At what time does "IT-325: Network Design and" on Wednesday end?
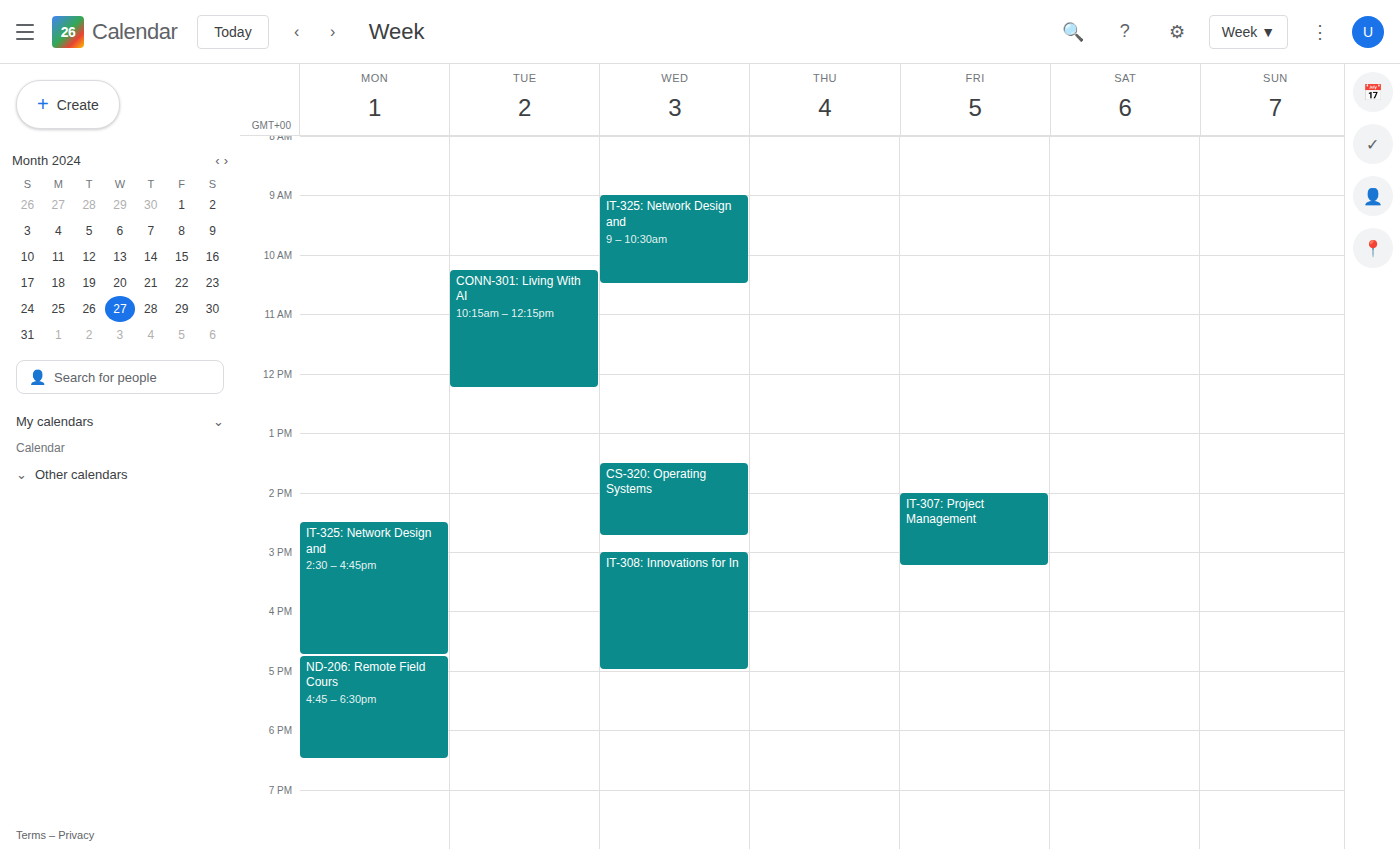
10:30 AM